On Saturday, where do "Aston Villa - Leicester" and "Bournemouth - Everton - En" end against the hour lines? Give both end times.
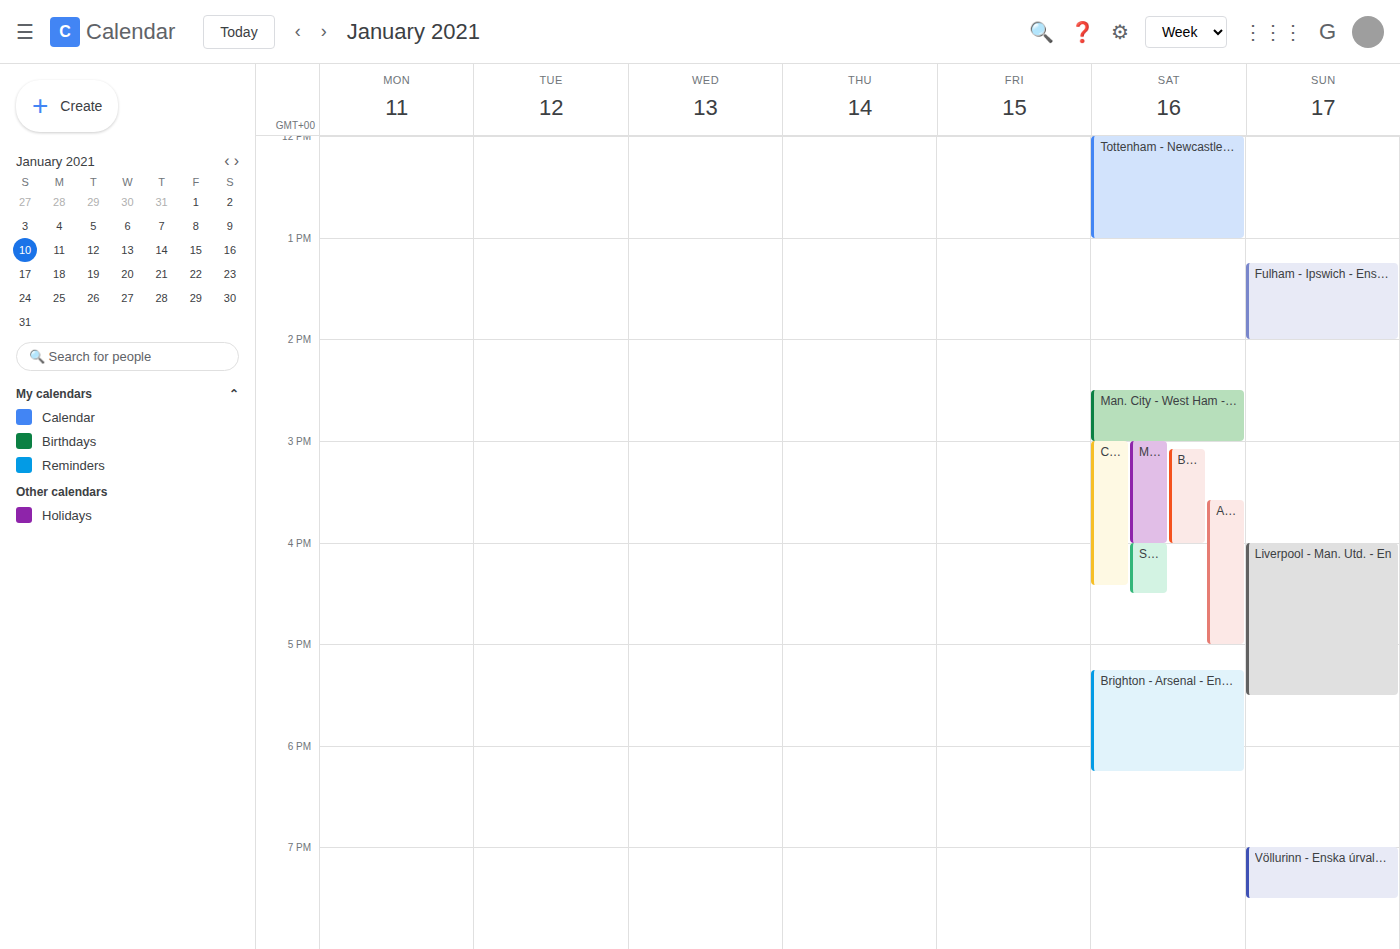
"Aston Villa - Leicester": 5:00 PM, exactly on the 5 PM line. "Bournemouth - Everton - En": 4:00 PM, exactly on the 4 PM line.